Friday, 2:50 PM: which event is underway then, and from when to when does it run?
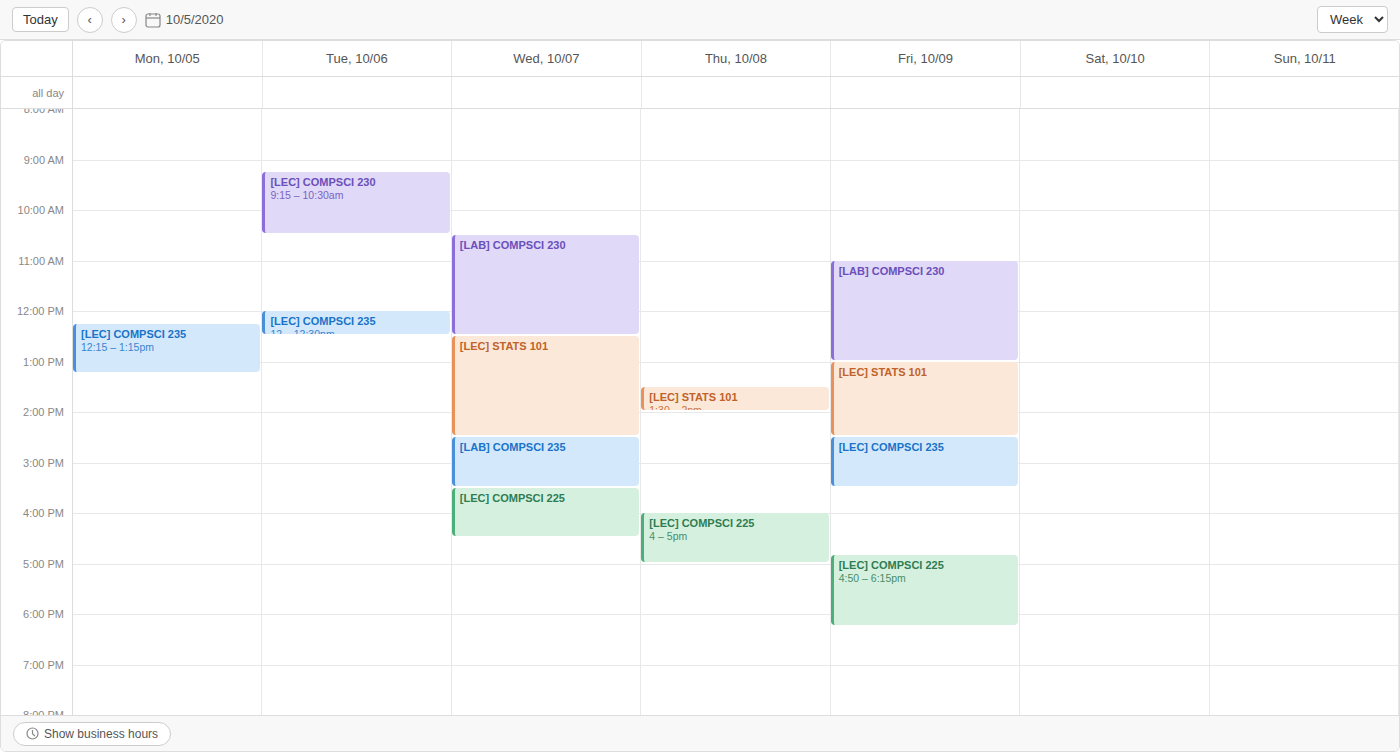
"[LEC] COMPSCI 235", 2:30 PM to 3:30 PM